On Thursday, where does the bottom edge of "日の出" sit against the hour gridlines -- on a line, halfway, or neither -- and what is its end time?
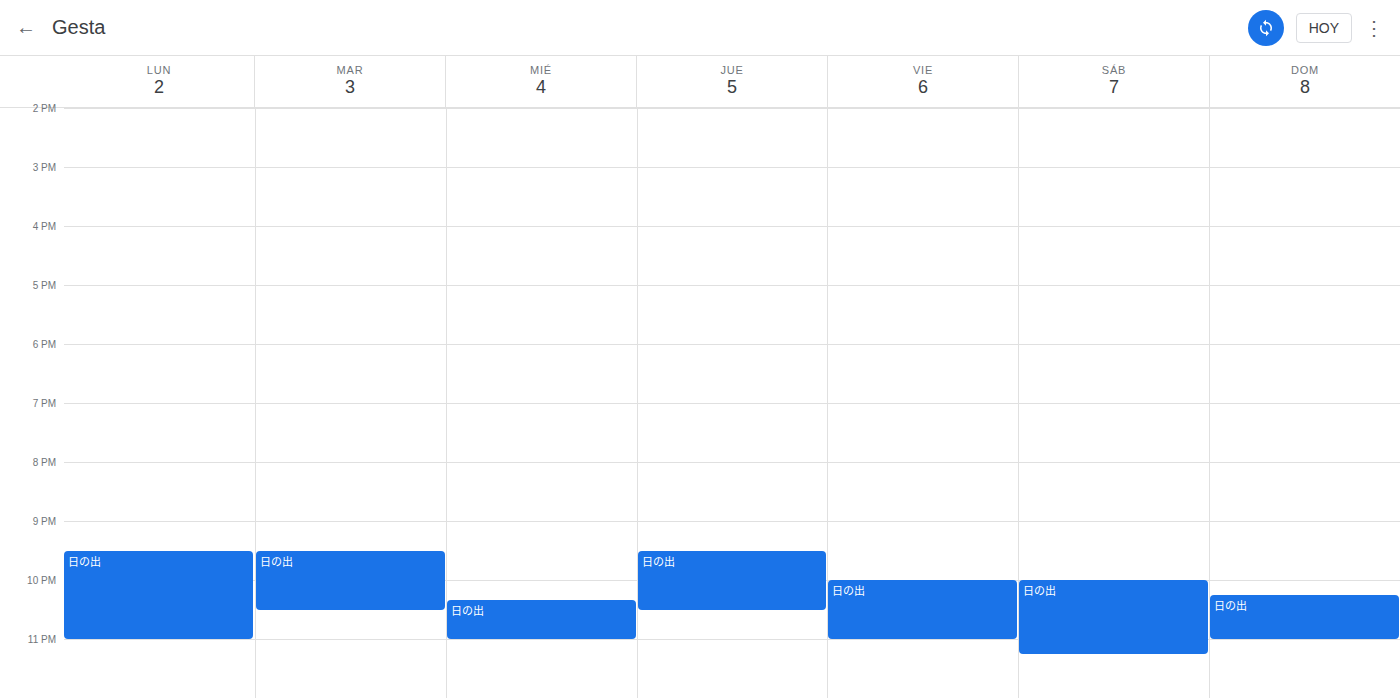
22:30 -- halfway between the 22:00 and 23:00 lines.